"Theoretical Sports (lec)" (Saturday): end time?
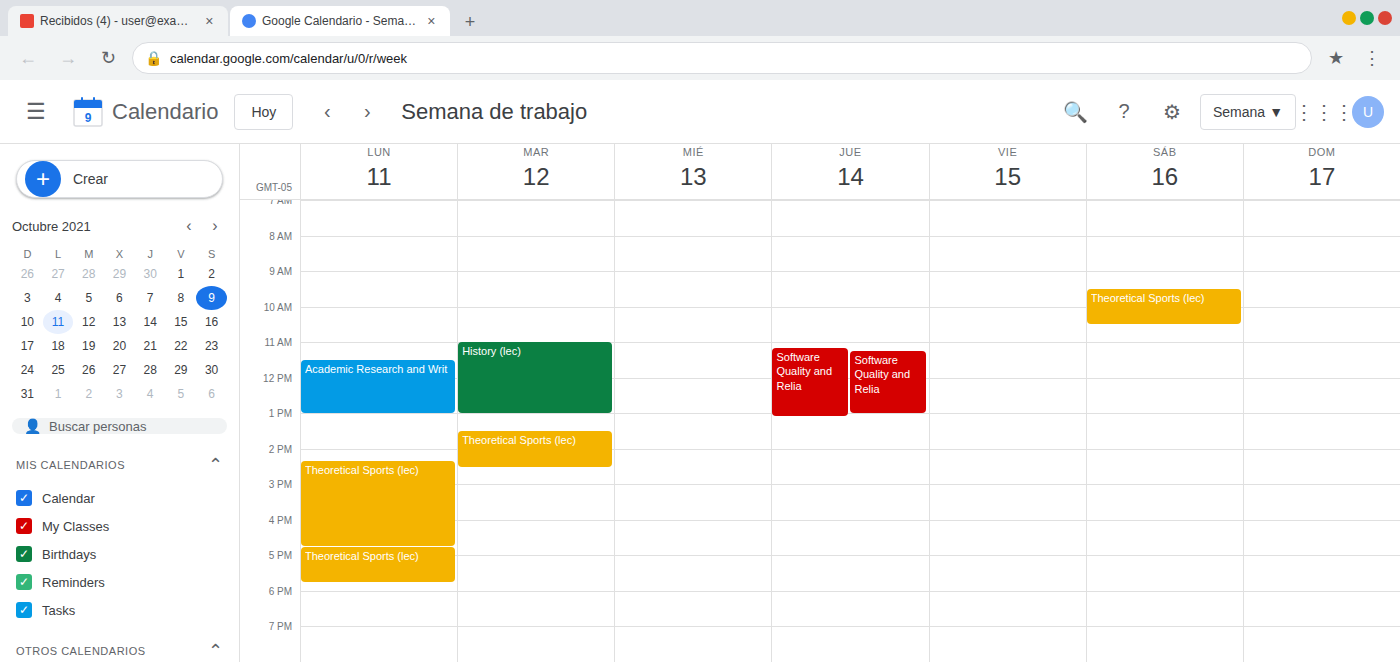
10:30 AM